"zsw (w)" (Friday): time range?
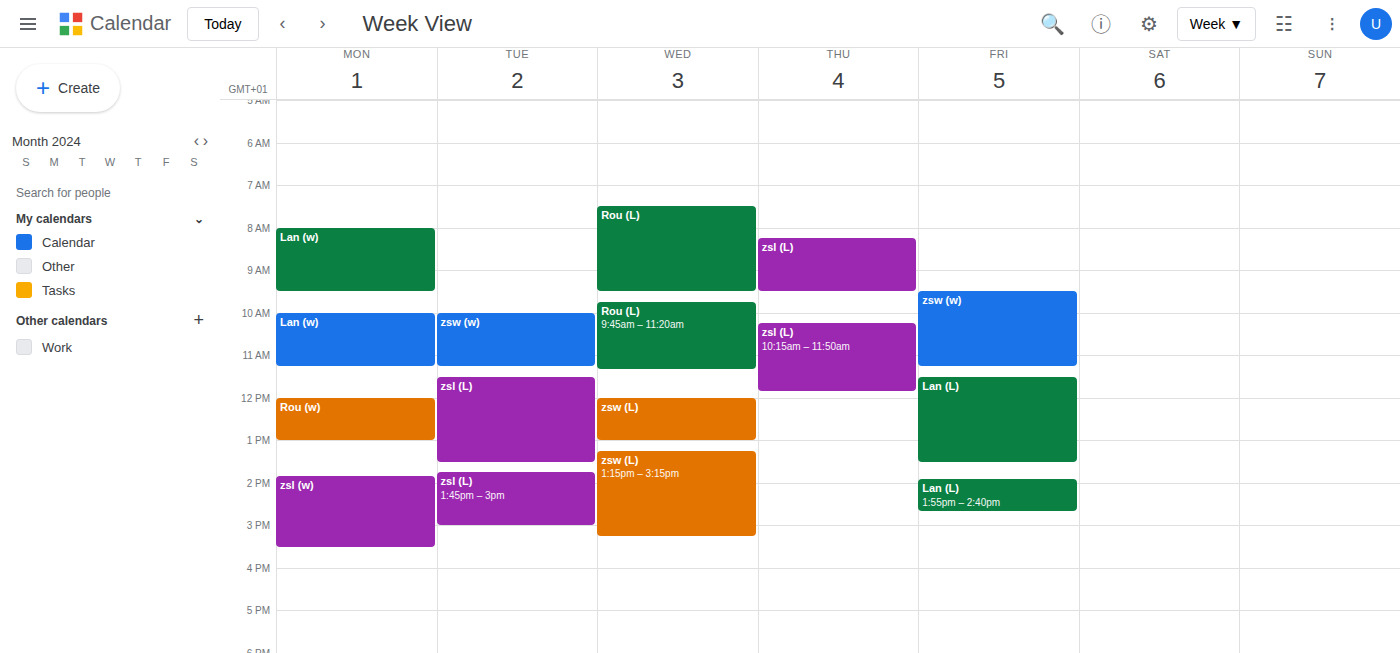
9:30 AM to 11:15 AM